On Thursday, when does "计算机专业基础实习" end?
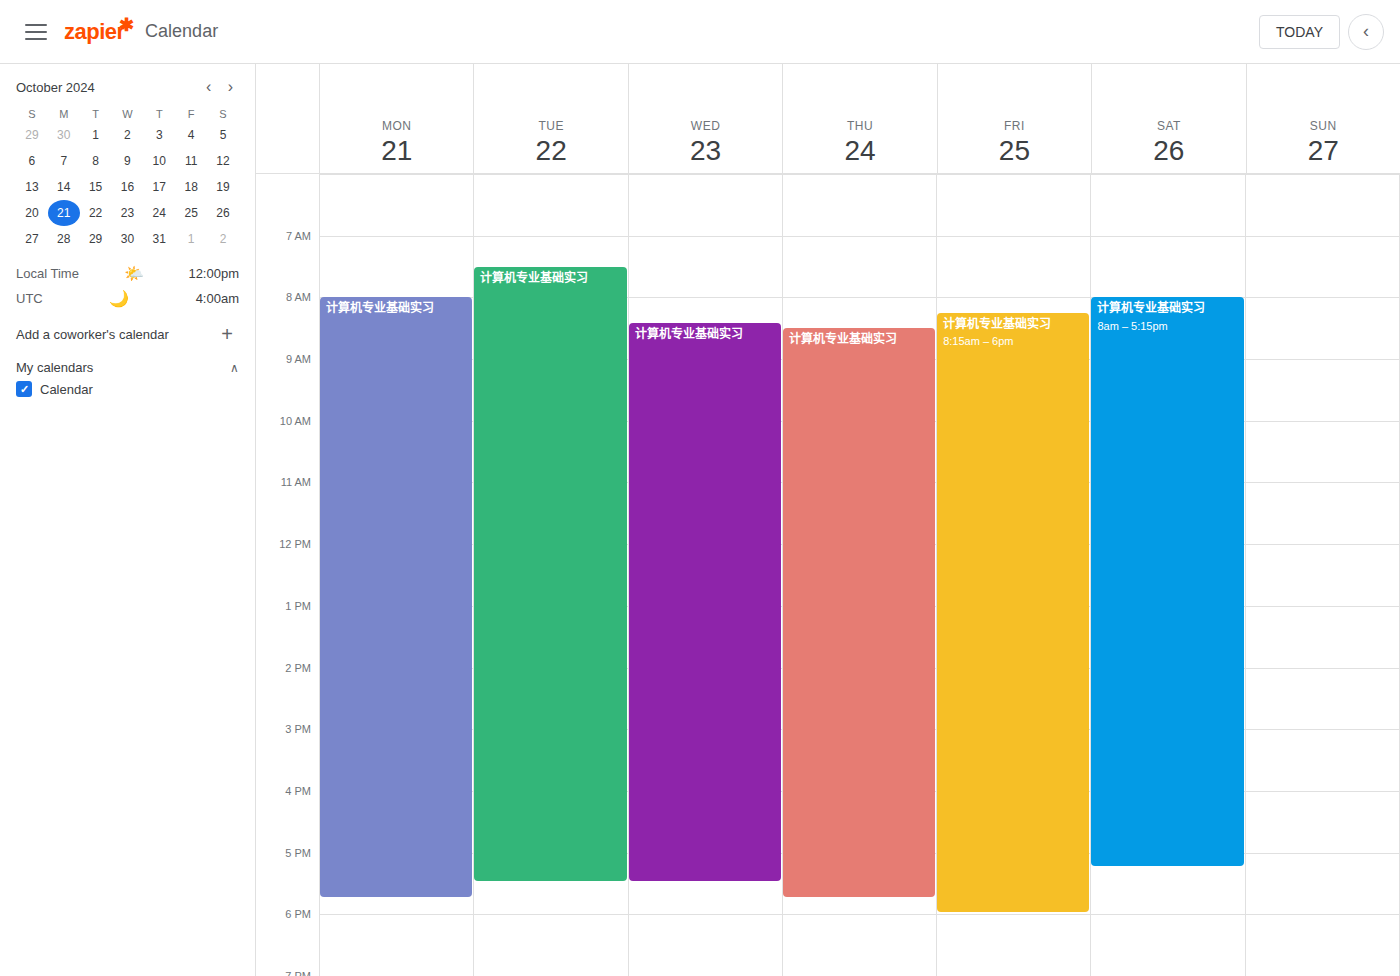
5:45 PM